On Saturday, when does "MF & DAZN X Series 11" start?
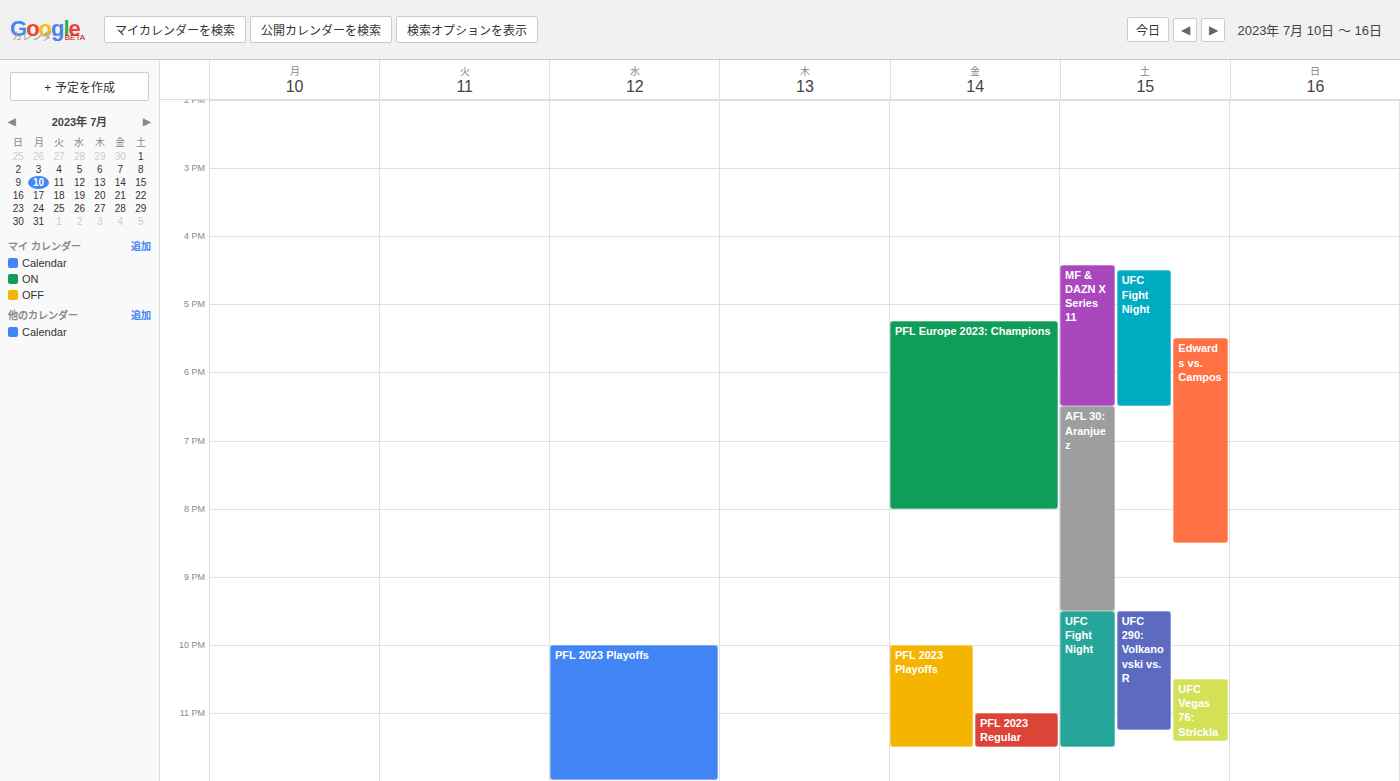
4:25 PM